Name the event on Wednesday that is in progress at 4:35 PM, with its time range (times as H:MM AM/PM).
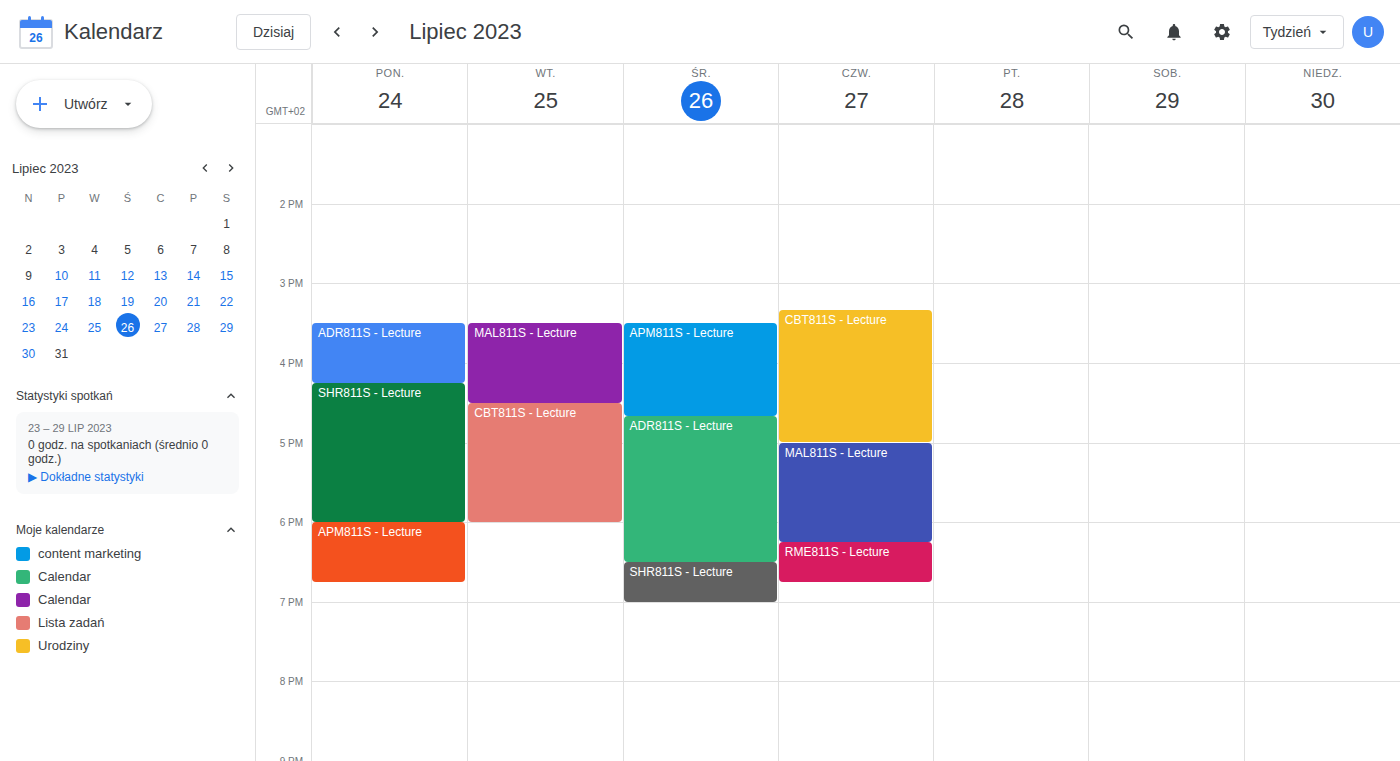
"APM811S - Lecture", 3:30 PM to 4:40 PM